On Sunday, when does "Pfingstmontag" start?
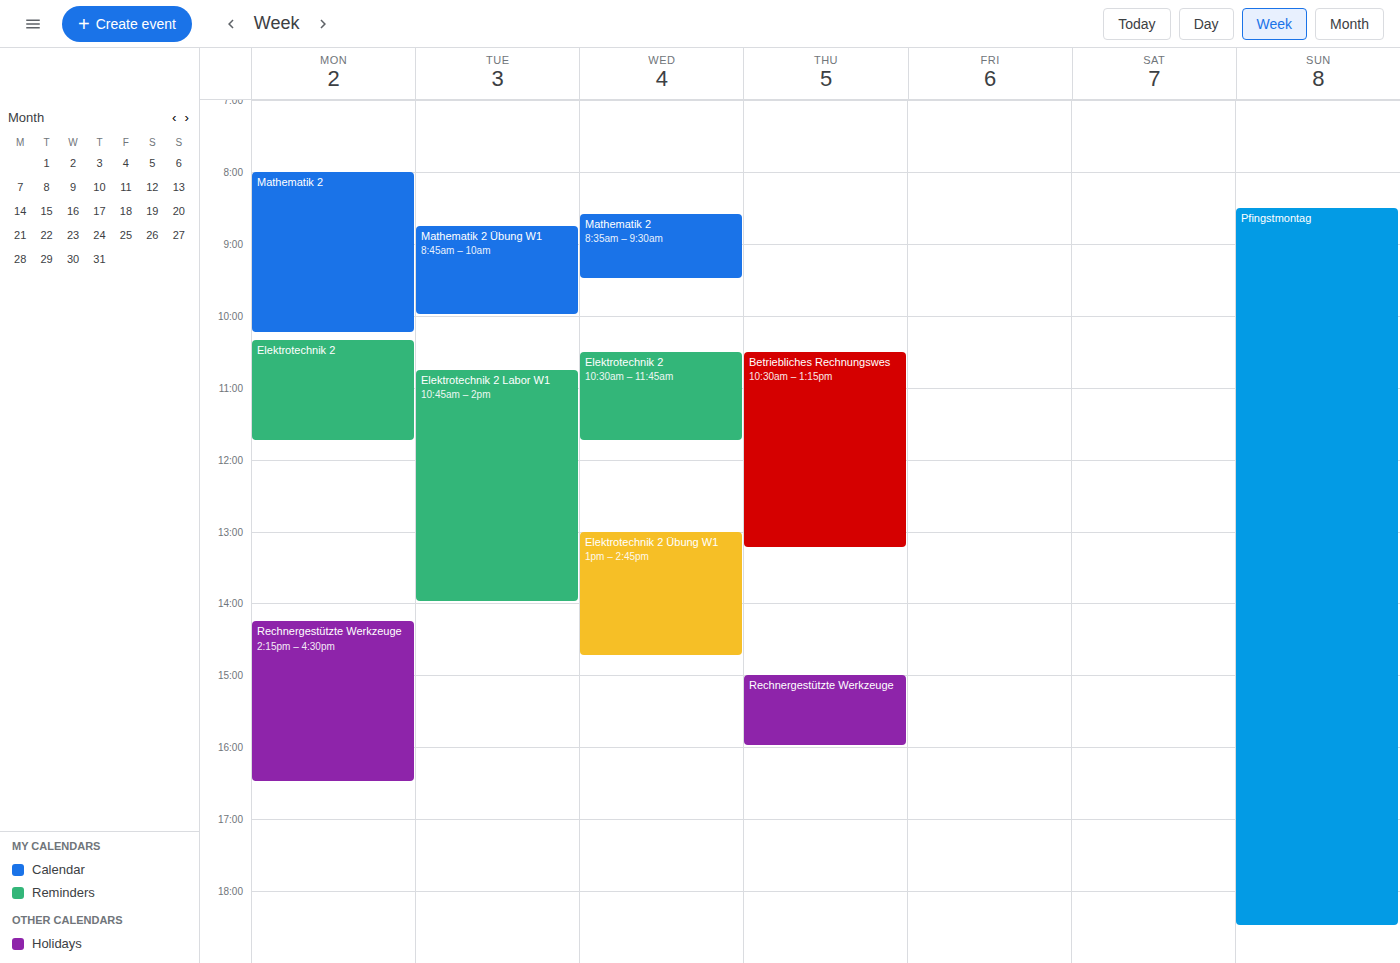
8:30 AM